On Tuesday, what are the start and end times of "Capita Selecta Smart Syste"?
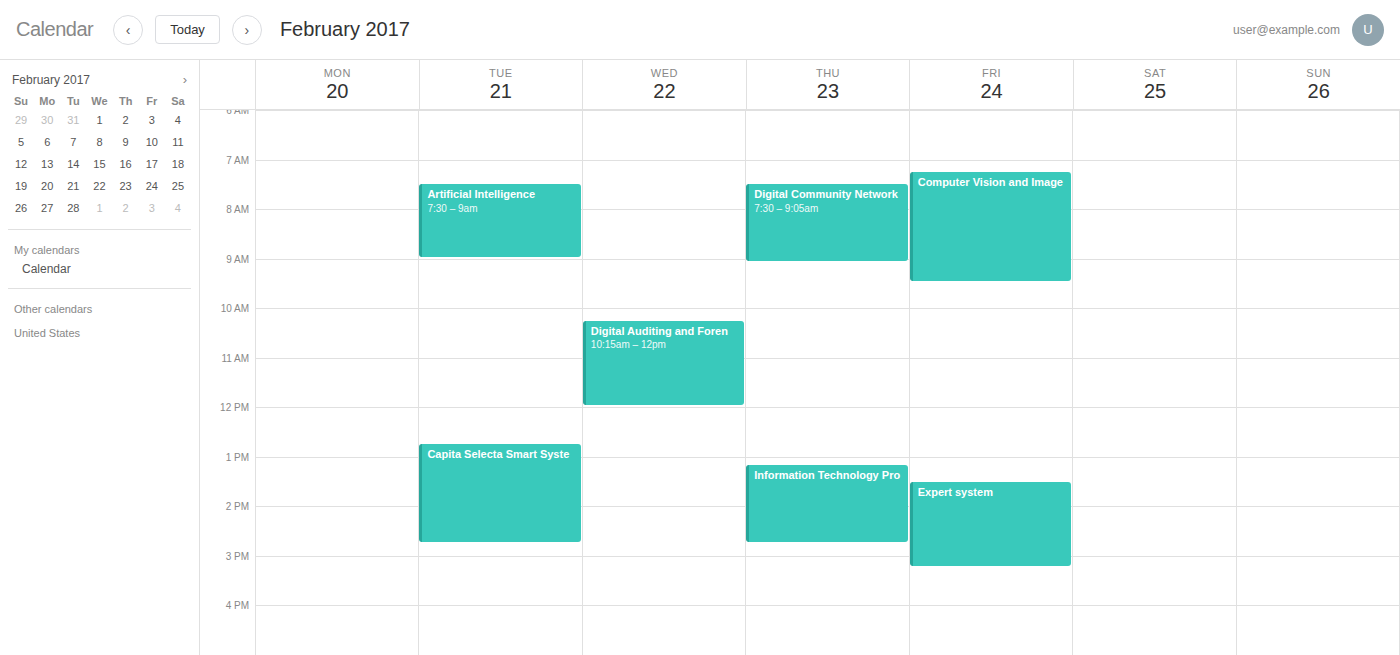
12:45 PM to 2:45 PM